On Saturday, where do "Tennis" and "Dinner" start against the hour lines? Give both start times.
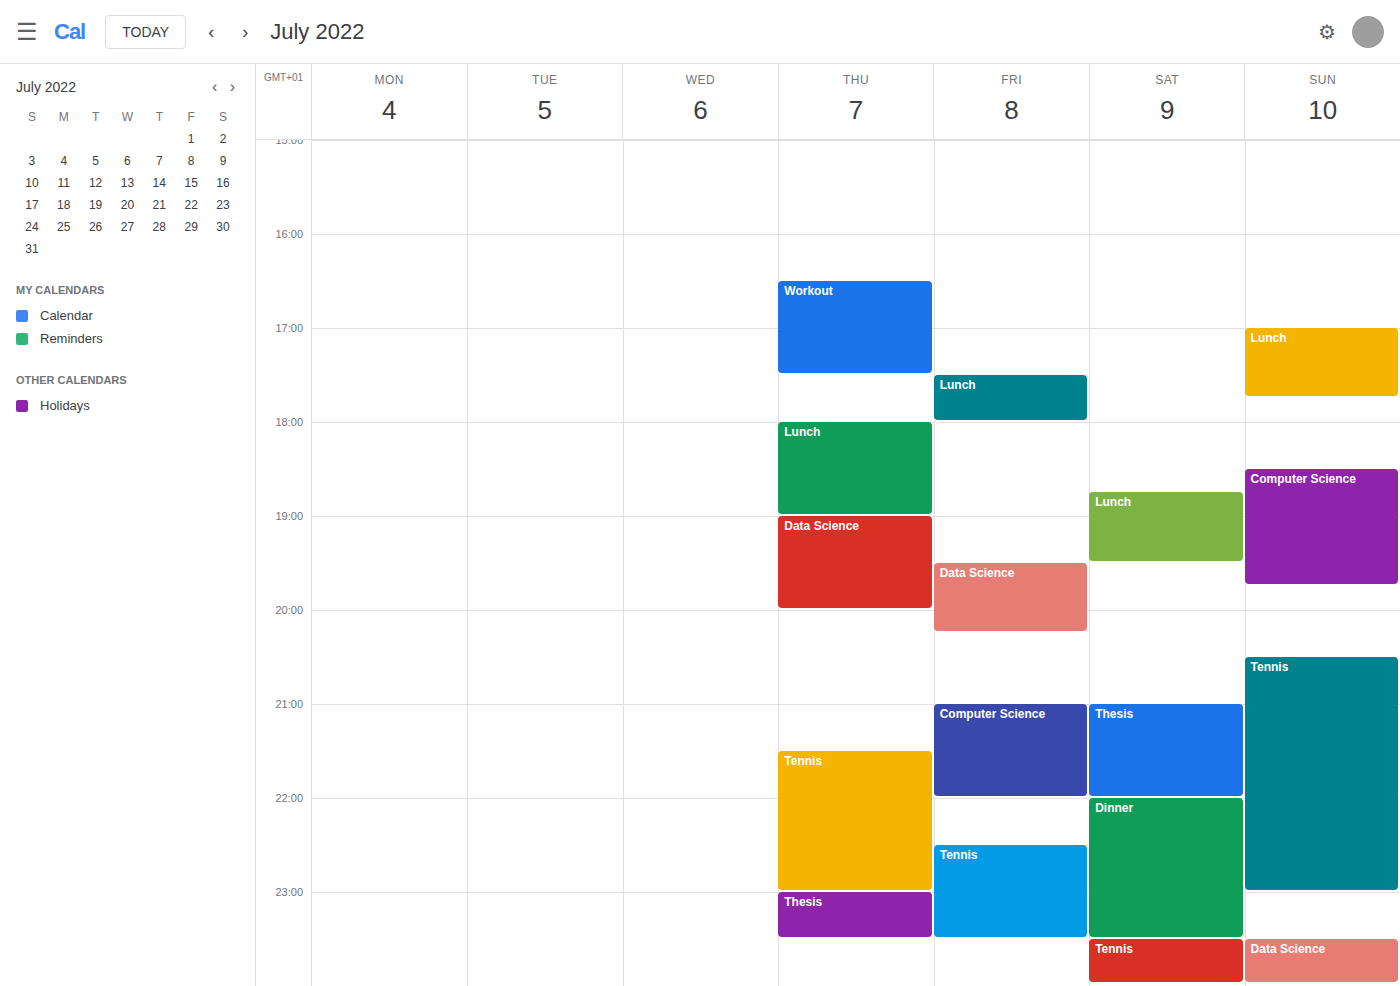
"Tennis": 11:30 PM, halfway between the 11 PM and 12 AM lines. "Dinner": 10:00 PM, exactly on the 10 PM line.